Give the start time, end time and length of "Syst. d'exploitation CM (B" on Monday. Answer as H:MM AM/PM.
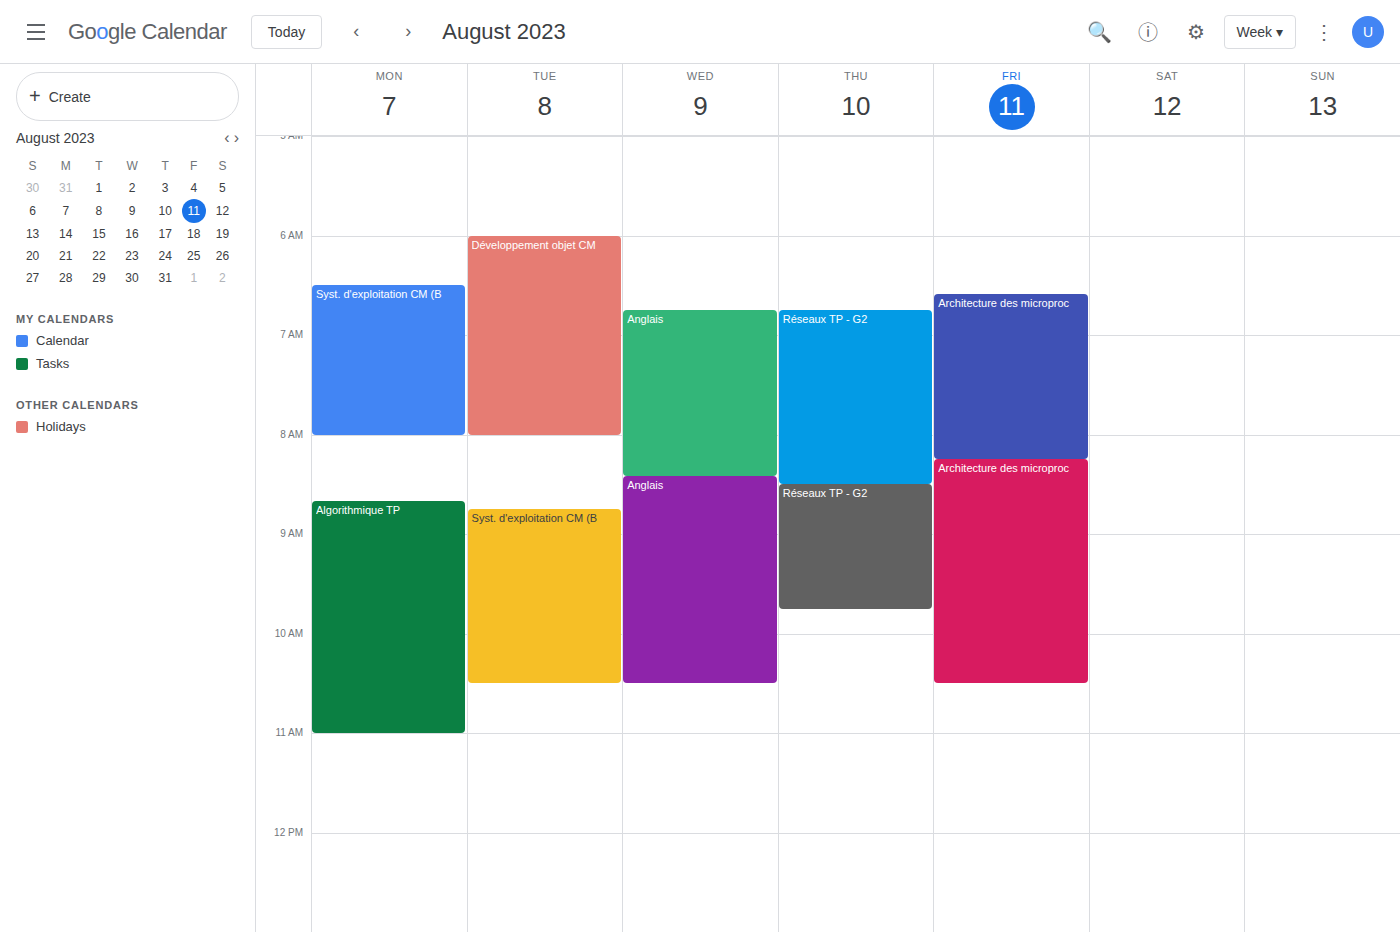
6:30 AM to 8:00 AM, 1 hour 30 minutes